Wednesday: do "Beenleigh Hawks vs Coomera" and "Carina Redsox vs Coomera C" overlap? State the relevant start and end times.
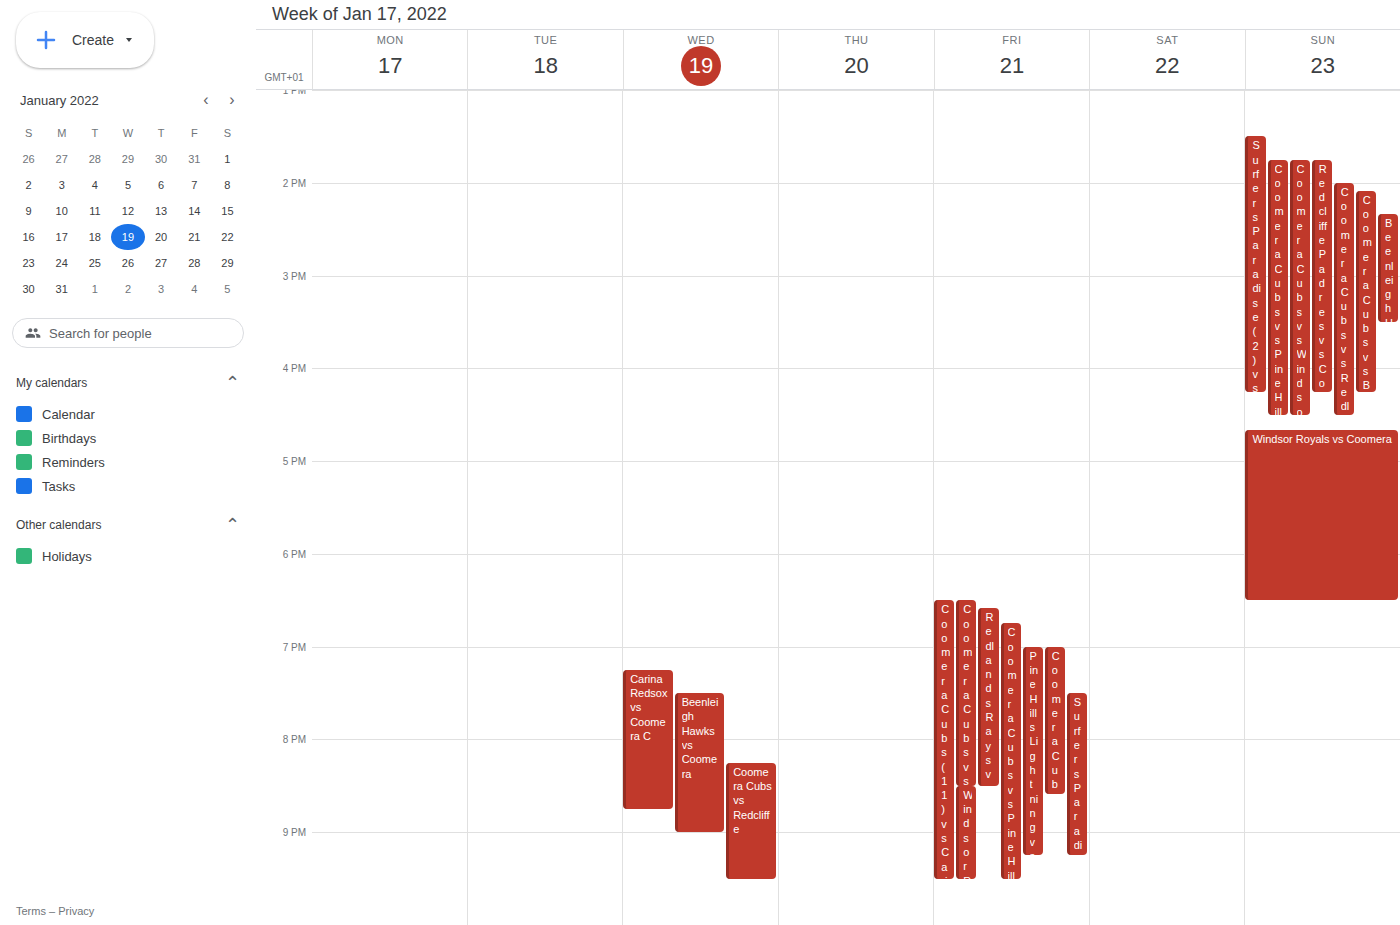
"Beenleigh Hawks vs Coomera" starts at 7:30 PM, before "Carina Redsox vs Coomera C" ends at 8:45 PM -- they overlap.